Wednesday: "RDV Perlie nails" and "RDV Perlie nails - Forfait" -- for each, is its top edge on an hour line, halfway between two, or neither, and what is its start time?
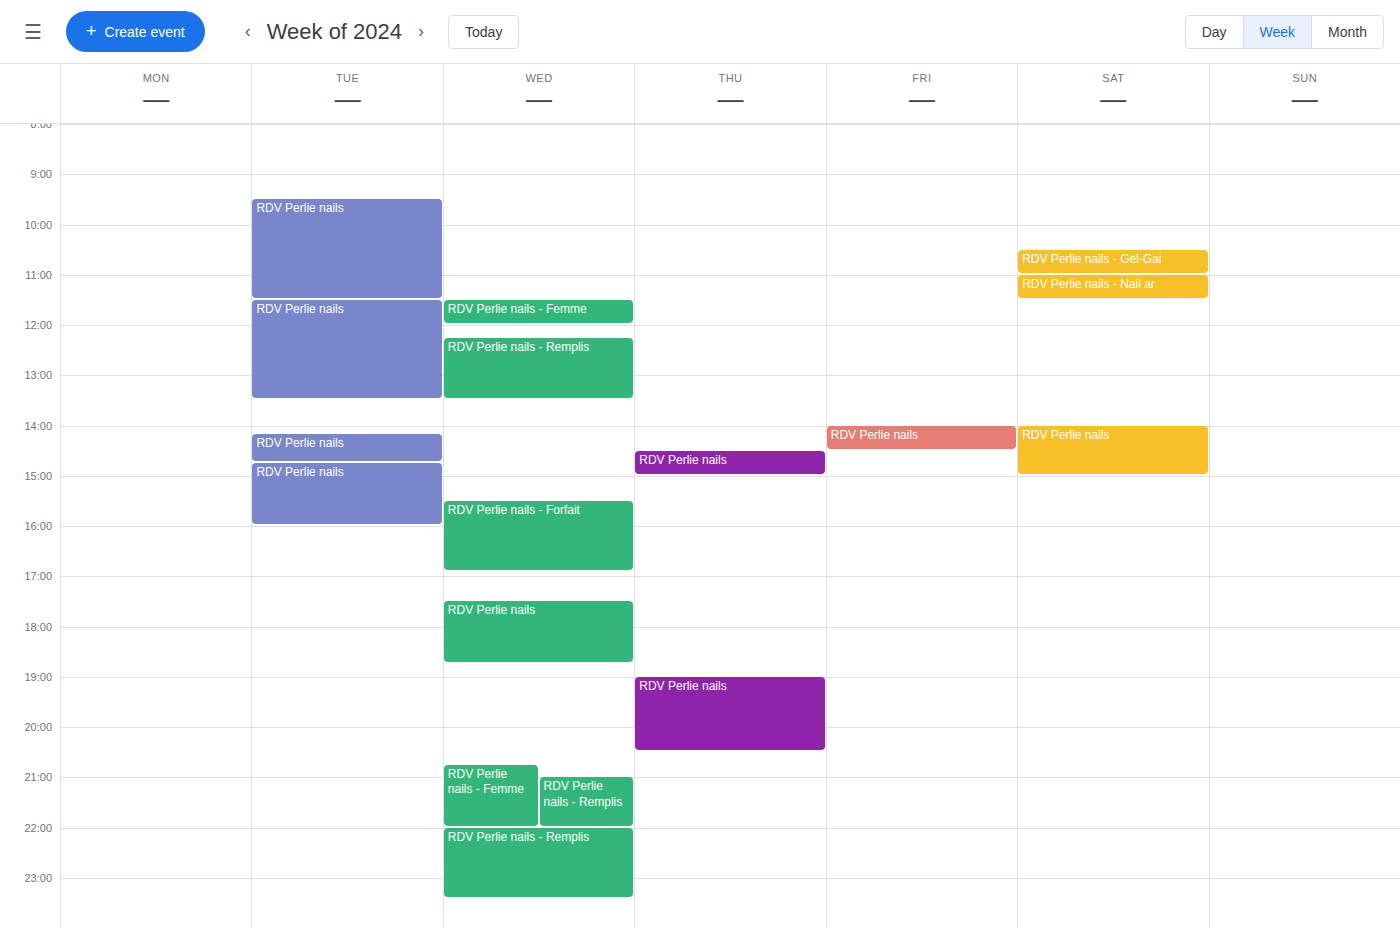
"RDV Perlie nails": 17:30, halfway between the 17:00 and 18:00 lines. "RDV Perlie nails - Forfait": 15:30, halfway between the 15:00 and 16:00 lines.